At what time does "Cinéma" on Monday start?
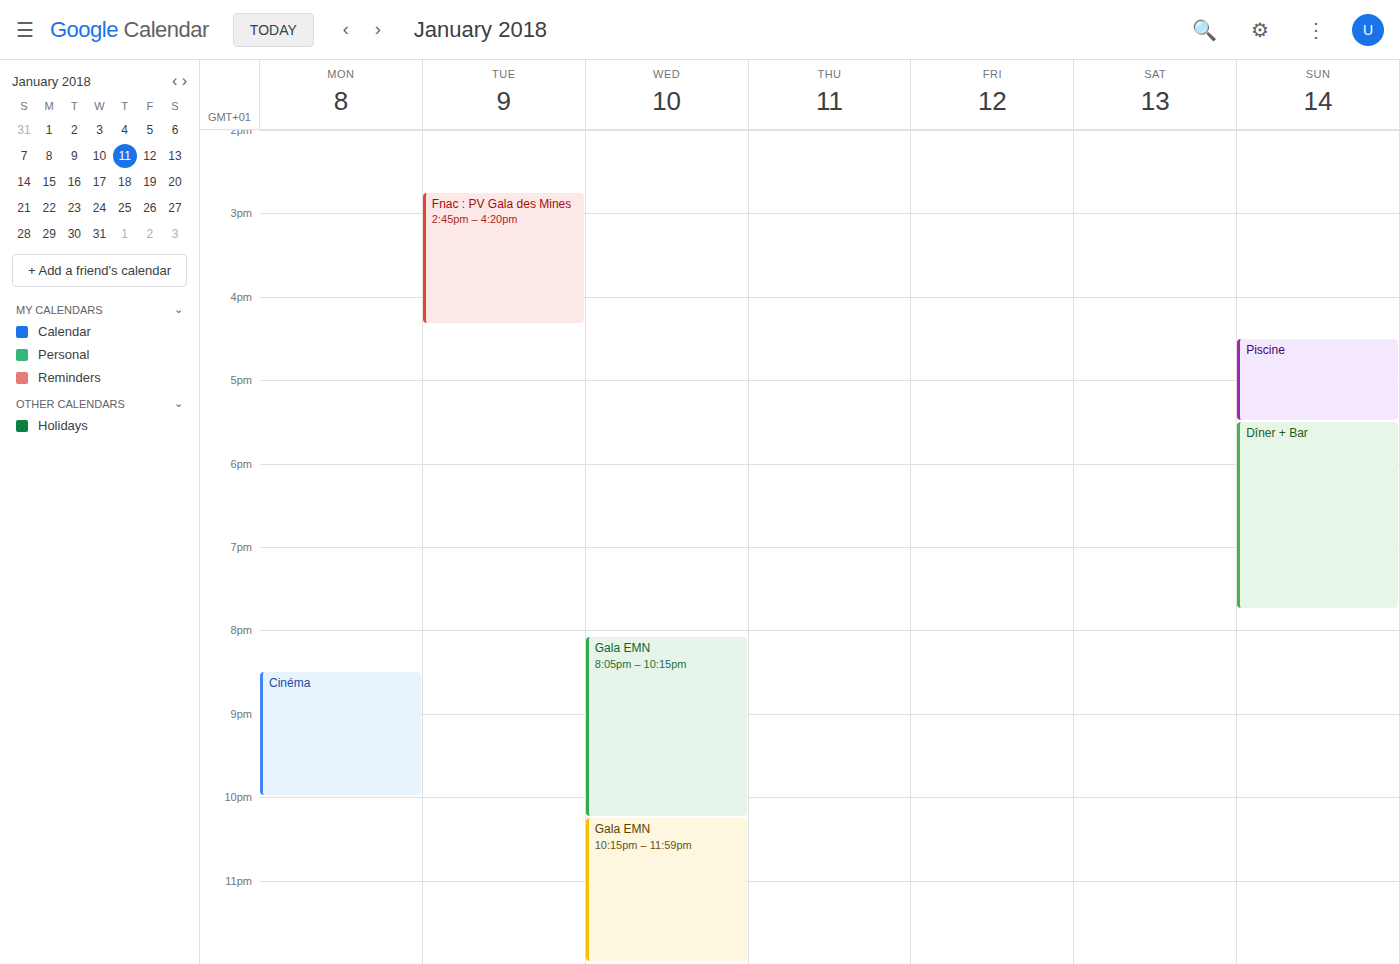
8:30 PM